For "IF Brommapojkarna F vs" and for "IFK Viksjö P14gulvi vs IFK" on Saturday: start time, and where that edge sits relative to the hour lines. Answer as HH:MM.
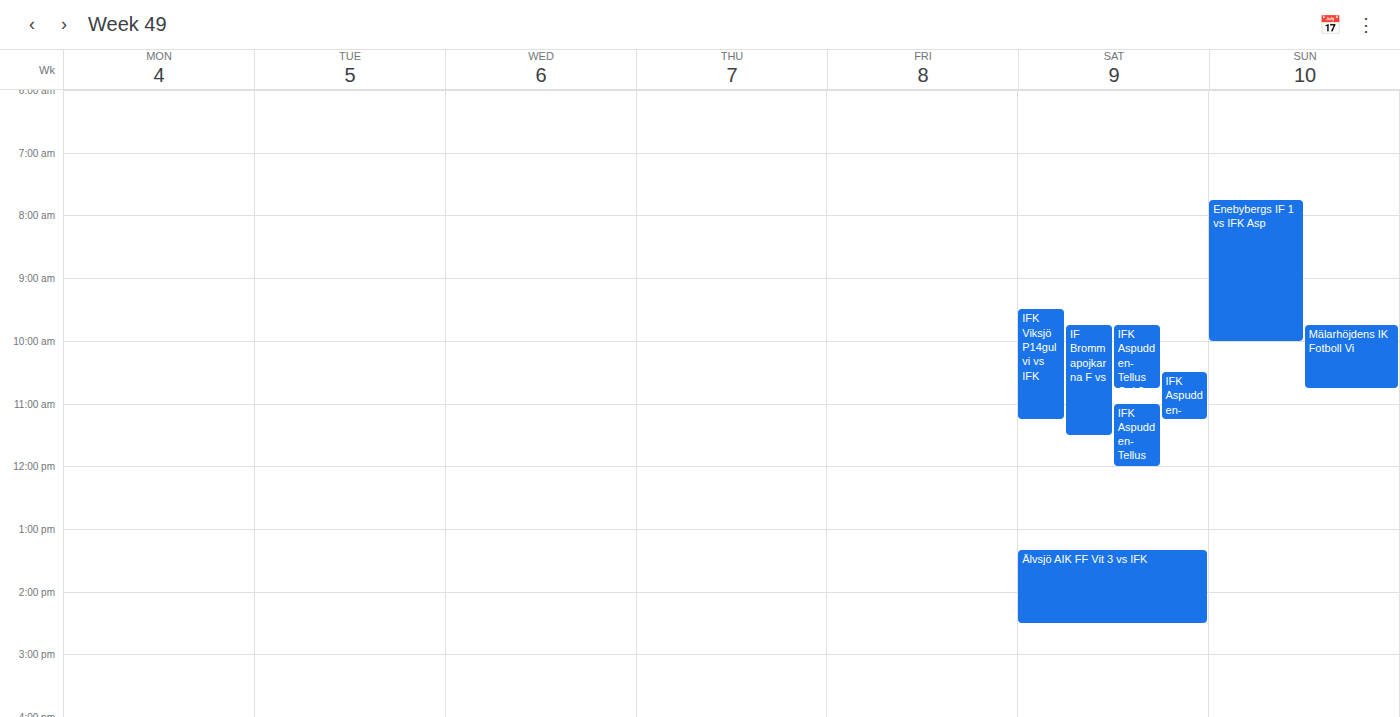
"IF Brommapojkarna F vs": 09:45, neither: three quarters of the way from the 09:00 line to the 10:00 line. "IFK Viksjö P14gulvi vs IFK": 09:30, halfway between the 09:00 and 10:00 lines.